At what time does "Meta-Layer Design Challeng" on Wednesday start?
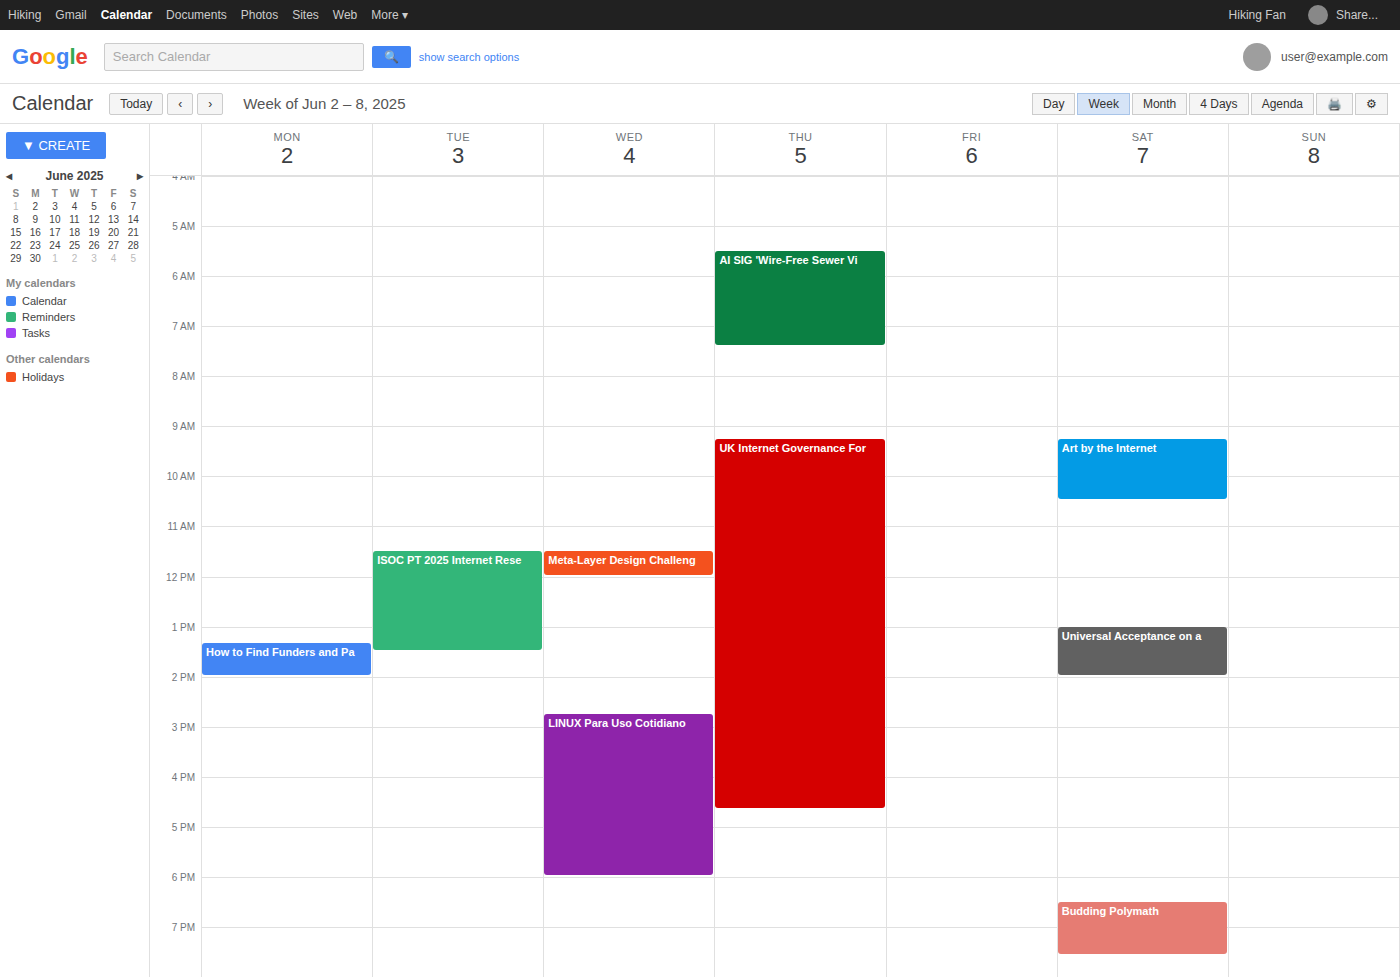
11:30 AM